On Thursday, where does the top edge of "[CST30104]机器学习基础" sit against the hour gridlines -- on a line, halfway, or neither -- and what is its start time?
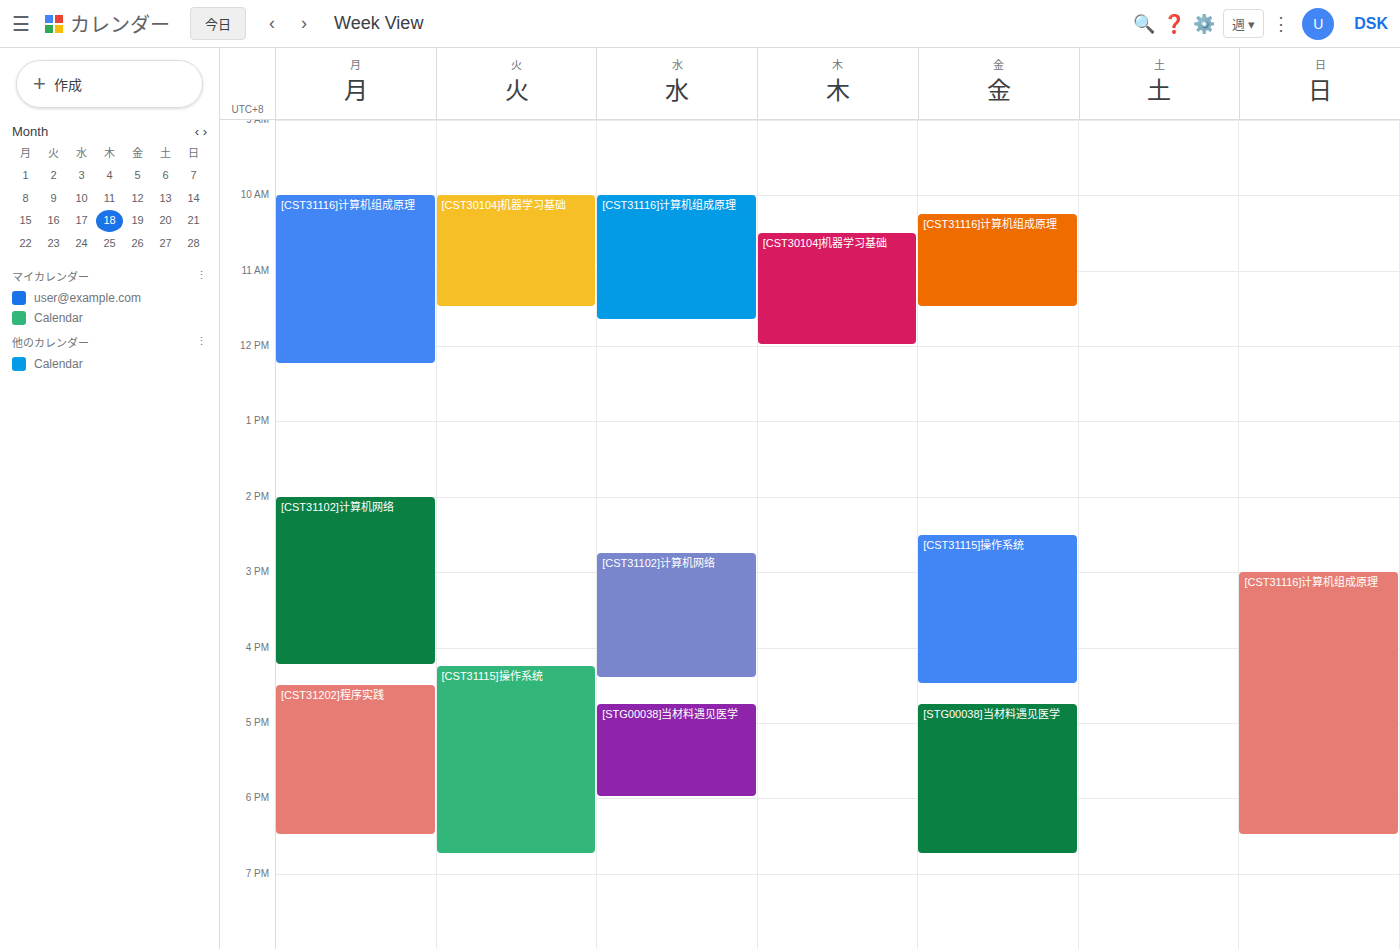
10:30 AM -- halfway between the 10 AM and 11 AM lines.